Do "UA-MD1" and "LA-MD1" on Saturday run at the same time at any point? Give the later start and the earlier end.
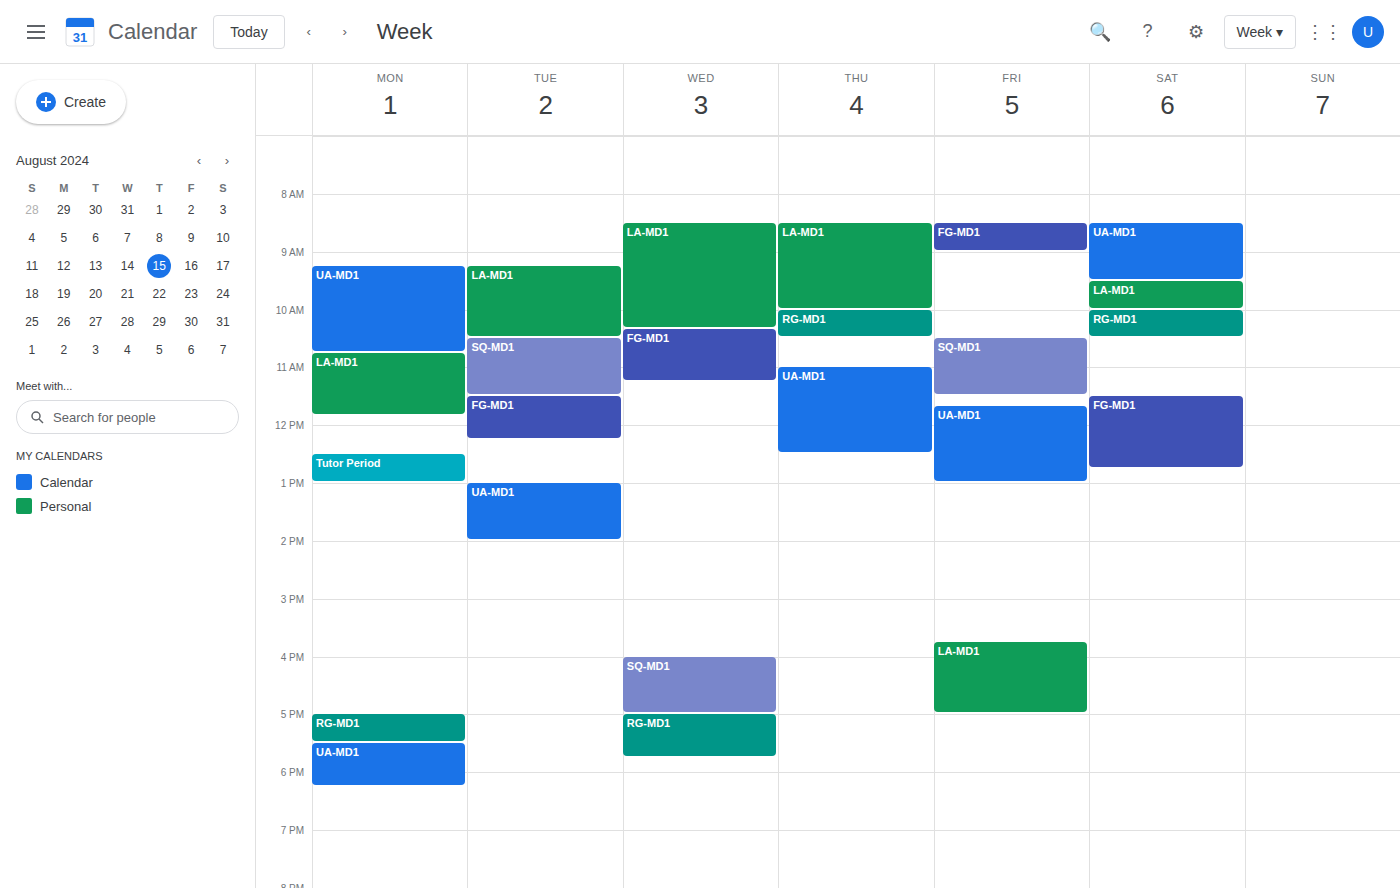
"UA-MD1" ends at 09:30, exactly when "LA-MD1" starts -- they touch but do not overlap.